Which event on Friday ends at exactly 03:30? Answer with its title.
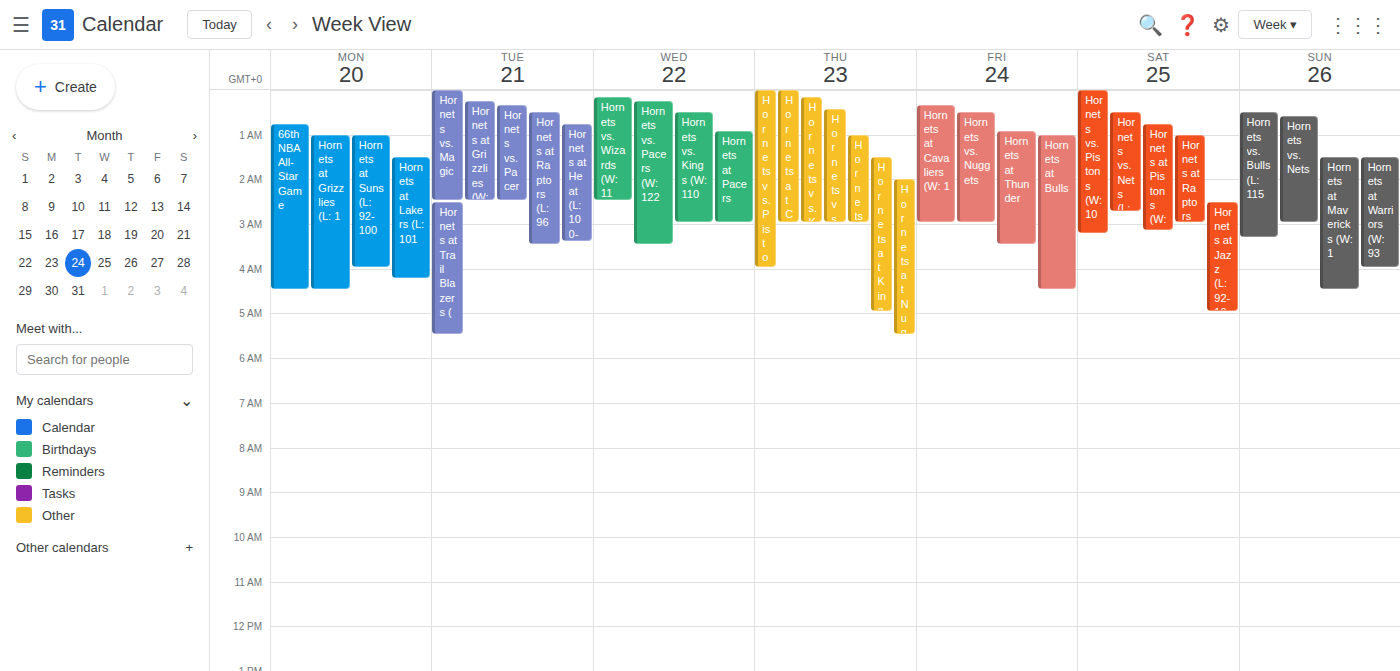
"Hornets at Thunder"